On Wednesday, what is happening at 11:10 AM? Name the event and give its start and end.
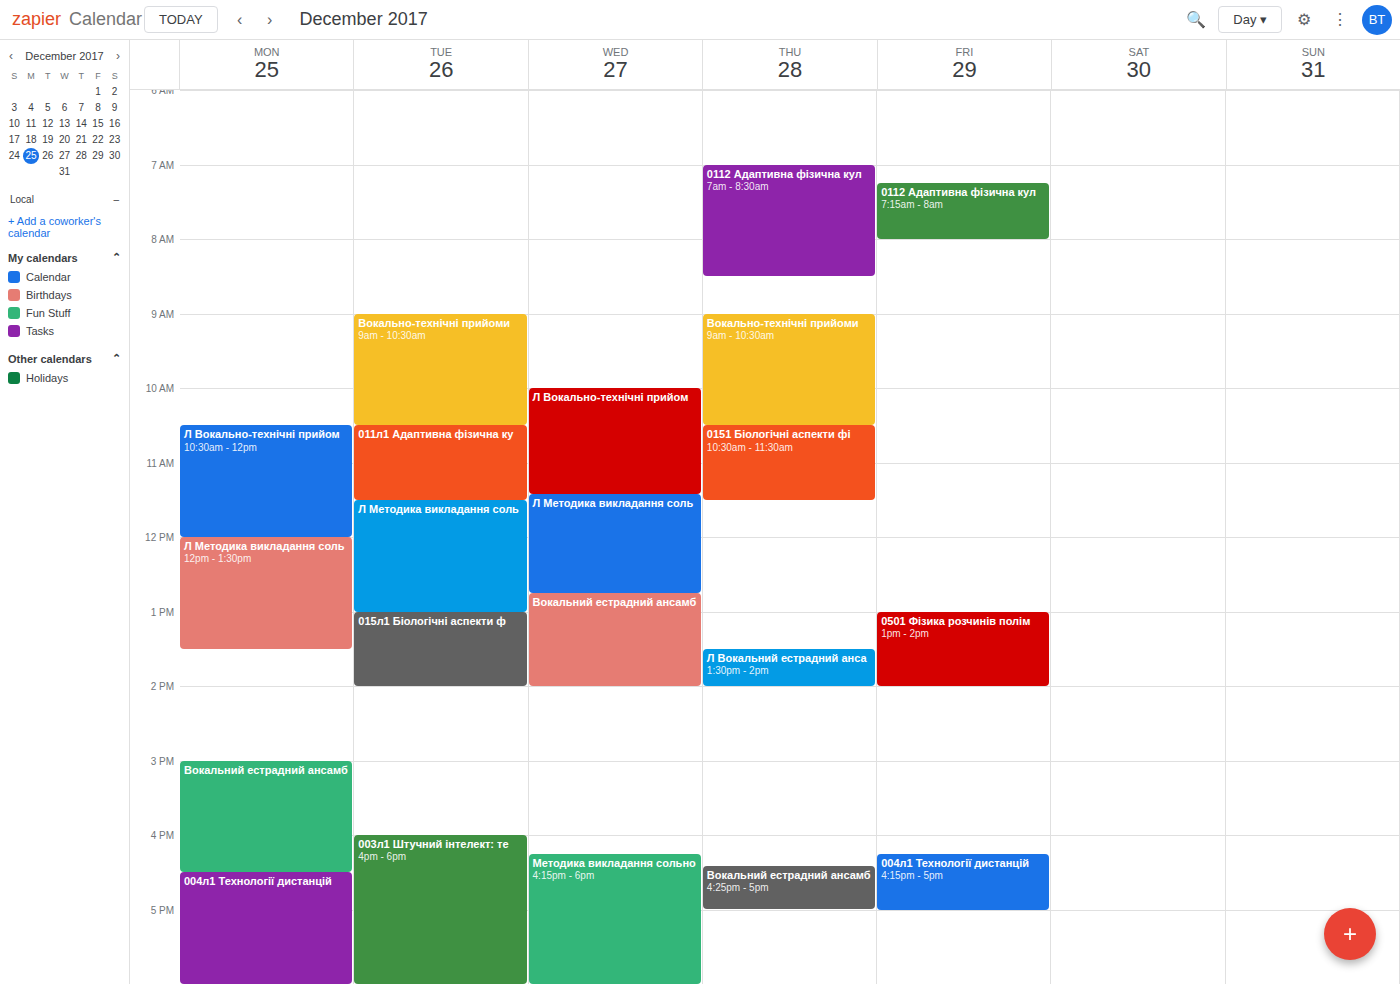
"Л Вокально-технічні прийом", 10:00 AM to 11:25 AM